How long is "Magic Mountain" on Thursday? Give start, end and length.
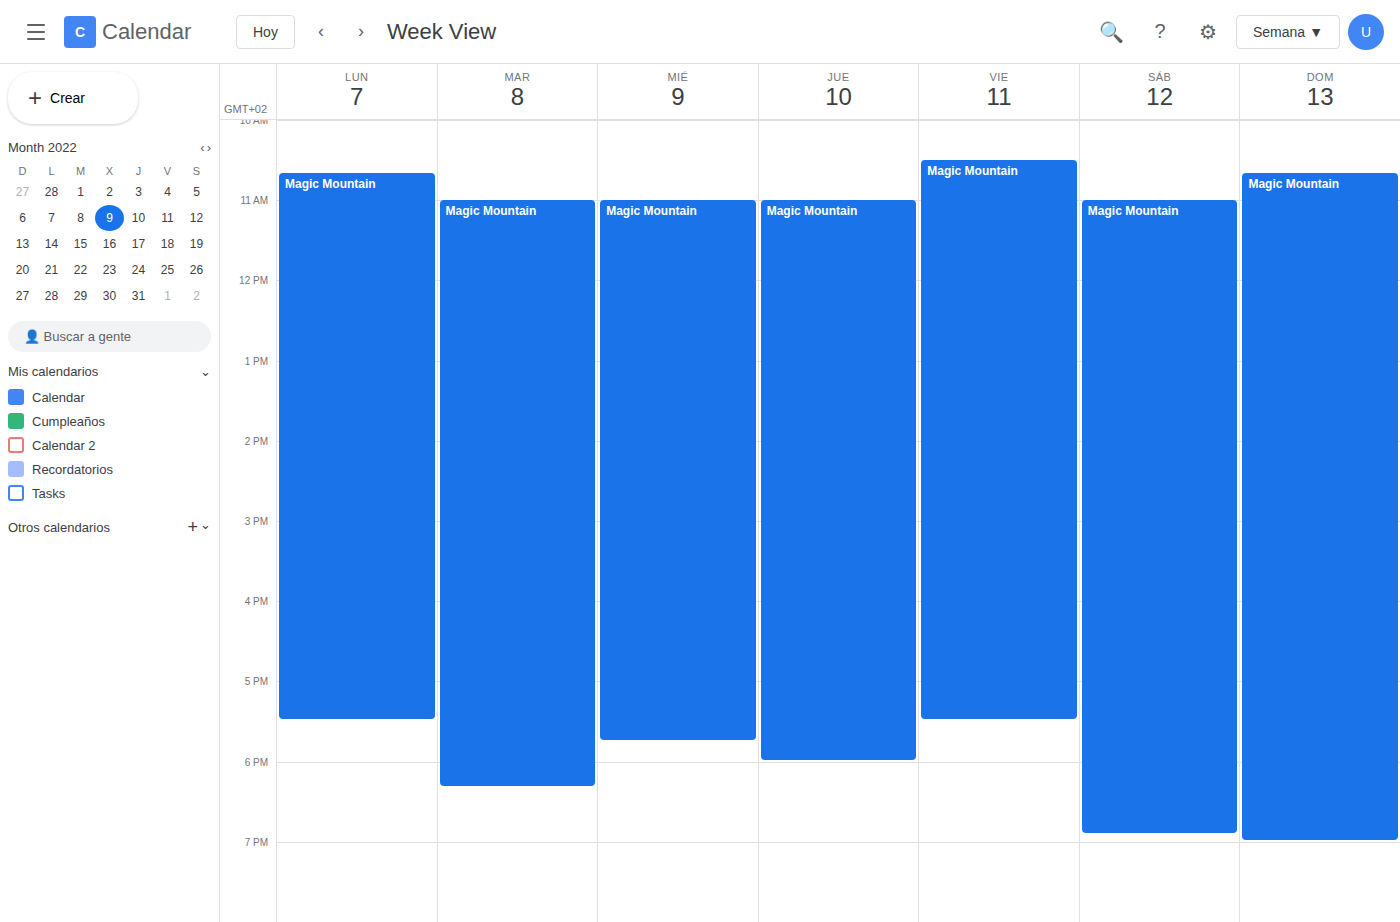
11:00 AM to 6:00 PM, 7 hours